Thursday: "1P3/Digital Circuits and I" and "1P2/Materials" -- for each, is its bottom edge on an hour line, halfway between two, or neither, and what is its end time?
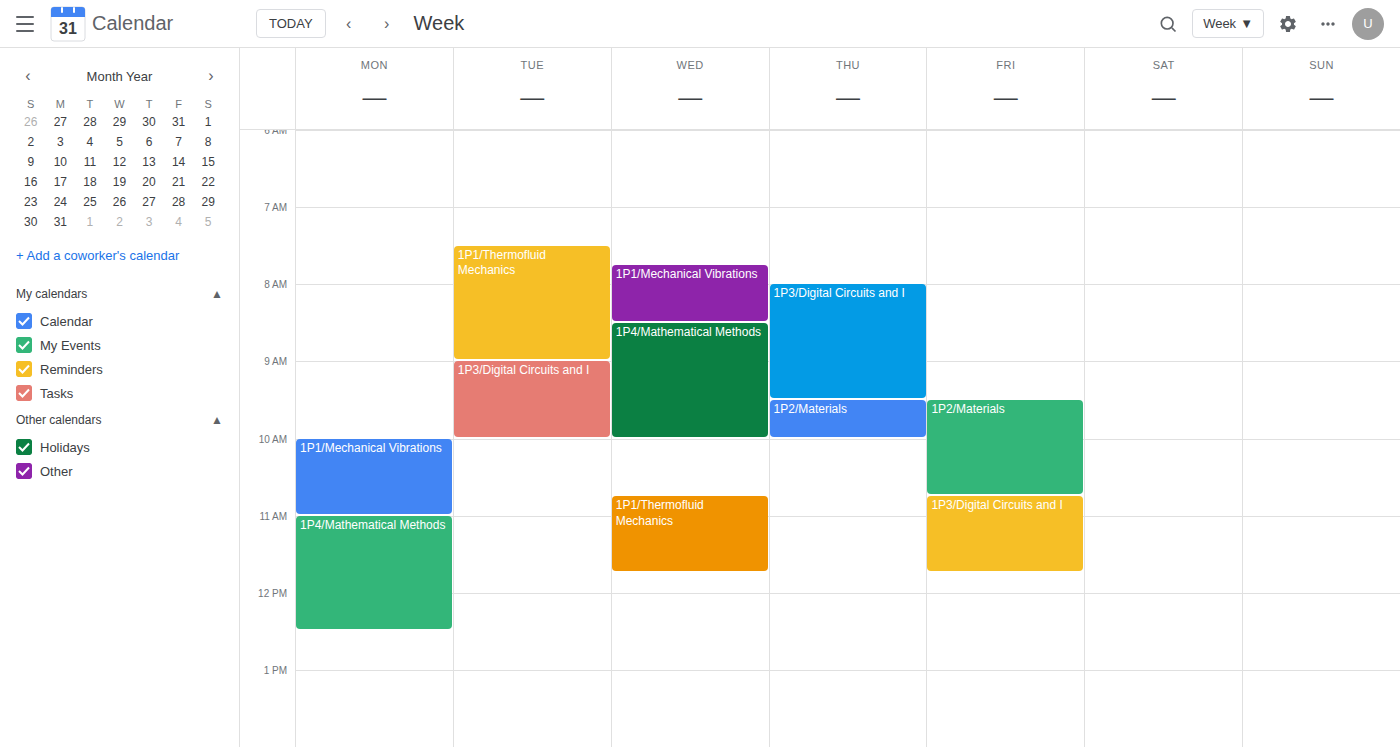
"1P3/Digital Circuits and I": 9:30 AM, halfway between the 9 AM and 10 AM lines. "1P2/Materials": 10:00 AM, exactly on the 10 AM line.